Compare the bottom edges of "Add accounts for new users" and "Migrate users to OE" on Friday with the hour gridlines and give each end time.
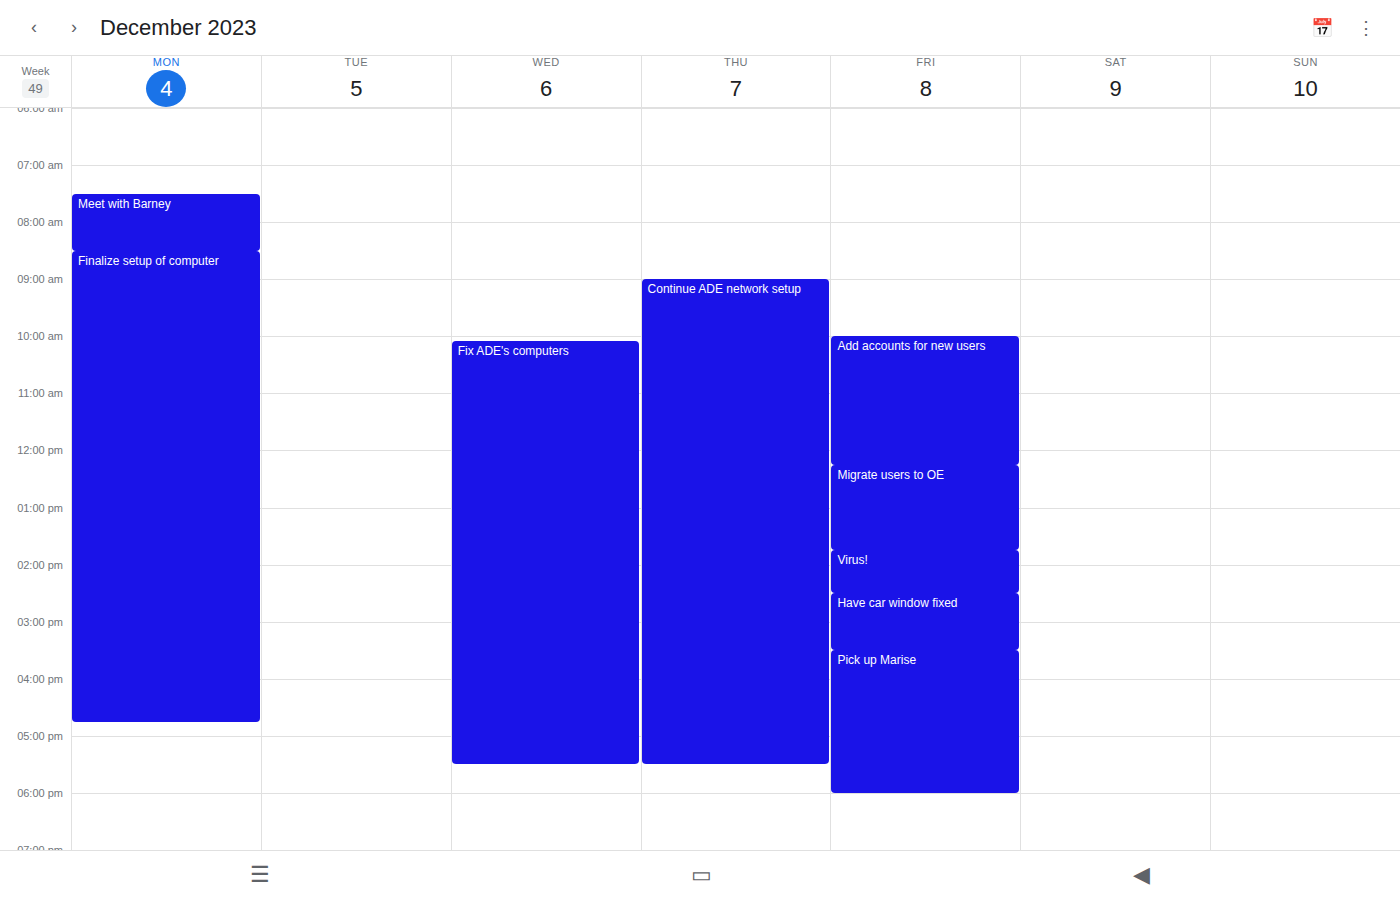
"Add accounts for new users": 12:15 PM, neither: a quarter of the way from the 12 PM line to the 1 PM line. "Migrate users to OE": 1:45 PM, neither: three quarters of the way from the 1 PM line to the 2 PM line.